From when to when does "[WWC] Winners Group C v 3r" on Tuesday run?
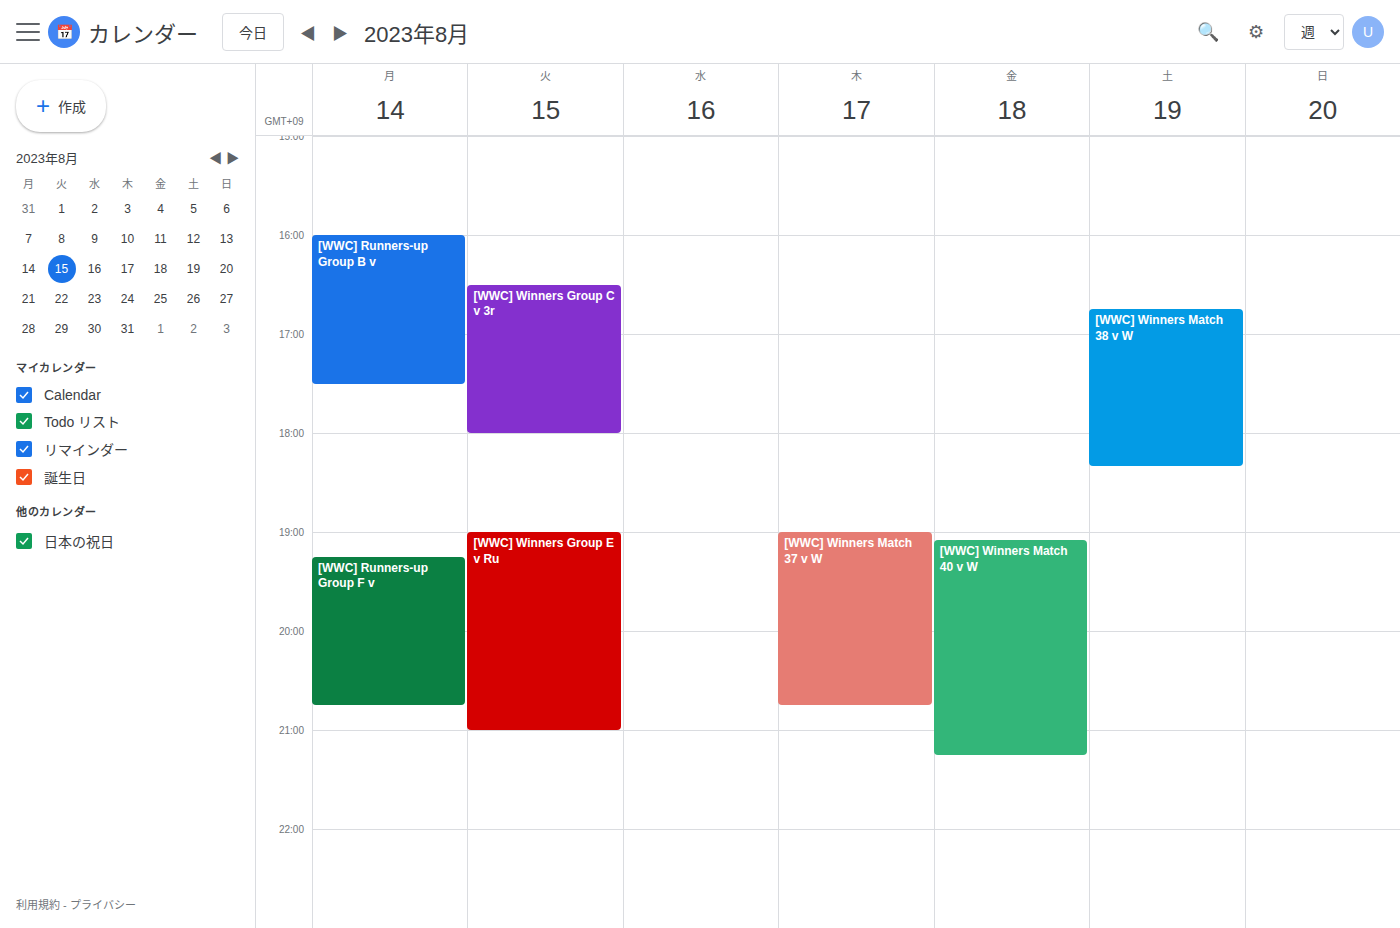
4:30 PM to 6:00 PM